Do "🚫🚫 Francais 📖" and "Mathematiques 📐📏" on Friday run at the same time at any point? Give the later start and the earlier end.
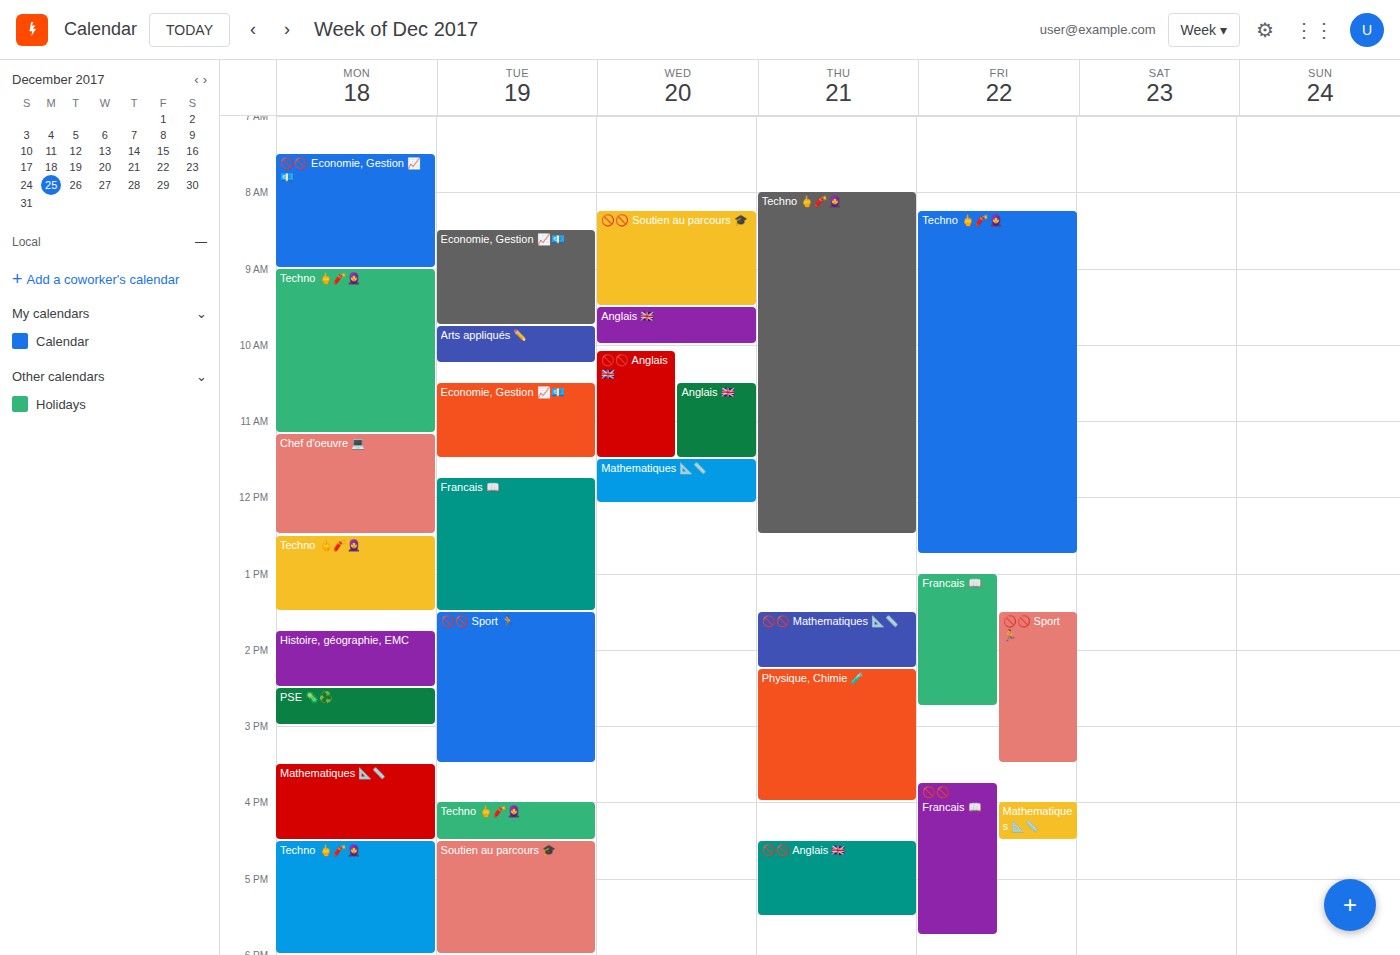
"Mathematiques 📐📏" runs 4:00 PM to 4:30 PM, inside "🚫🚫 Francais 📖" -- they overlap.